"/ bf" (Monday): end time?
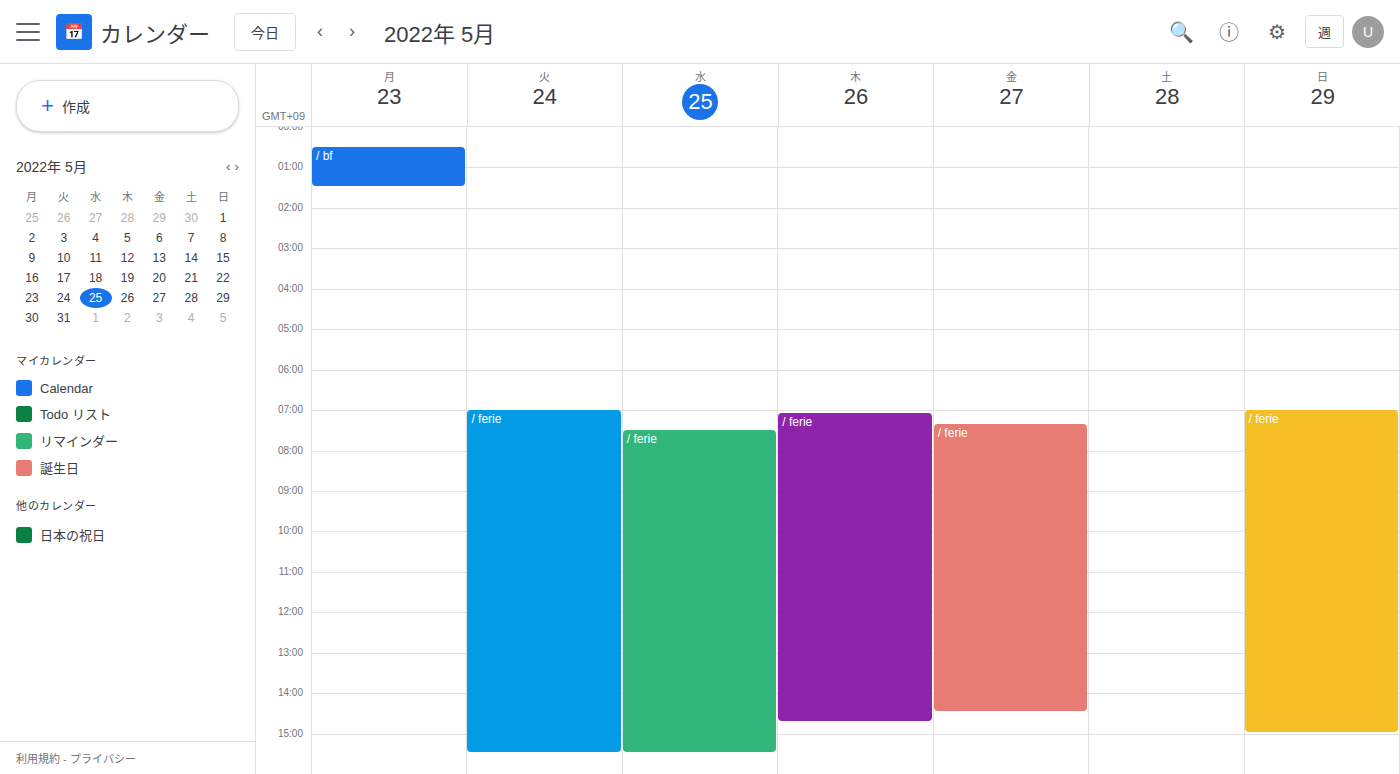
1:30 AM